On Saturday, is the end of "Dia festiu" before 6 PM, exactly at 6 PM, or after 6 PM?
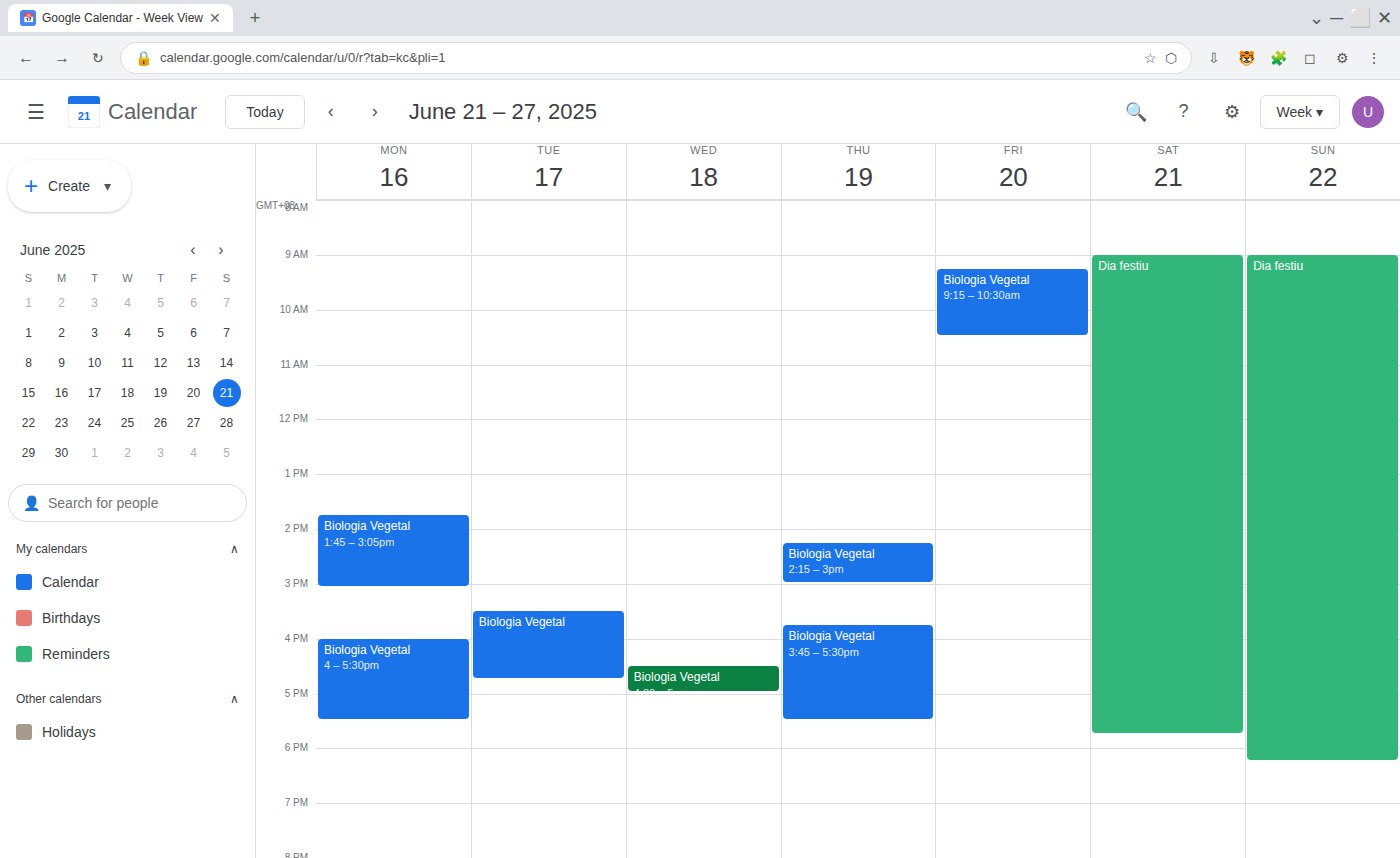
5:45 PM -- before 6 PM, 15 minutes above the 6 PM line.